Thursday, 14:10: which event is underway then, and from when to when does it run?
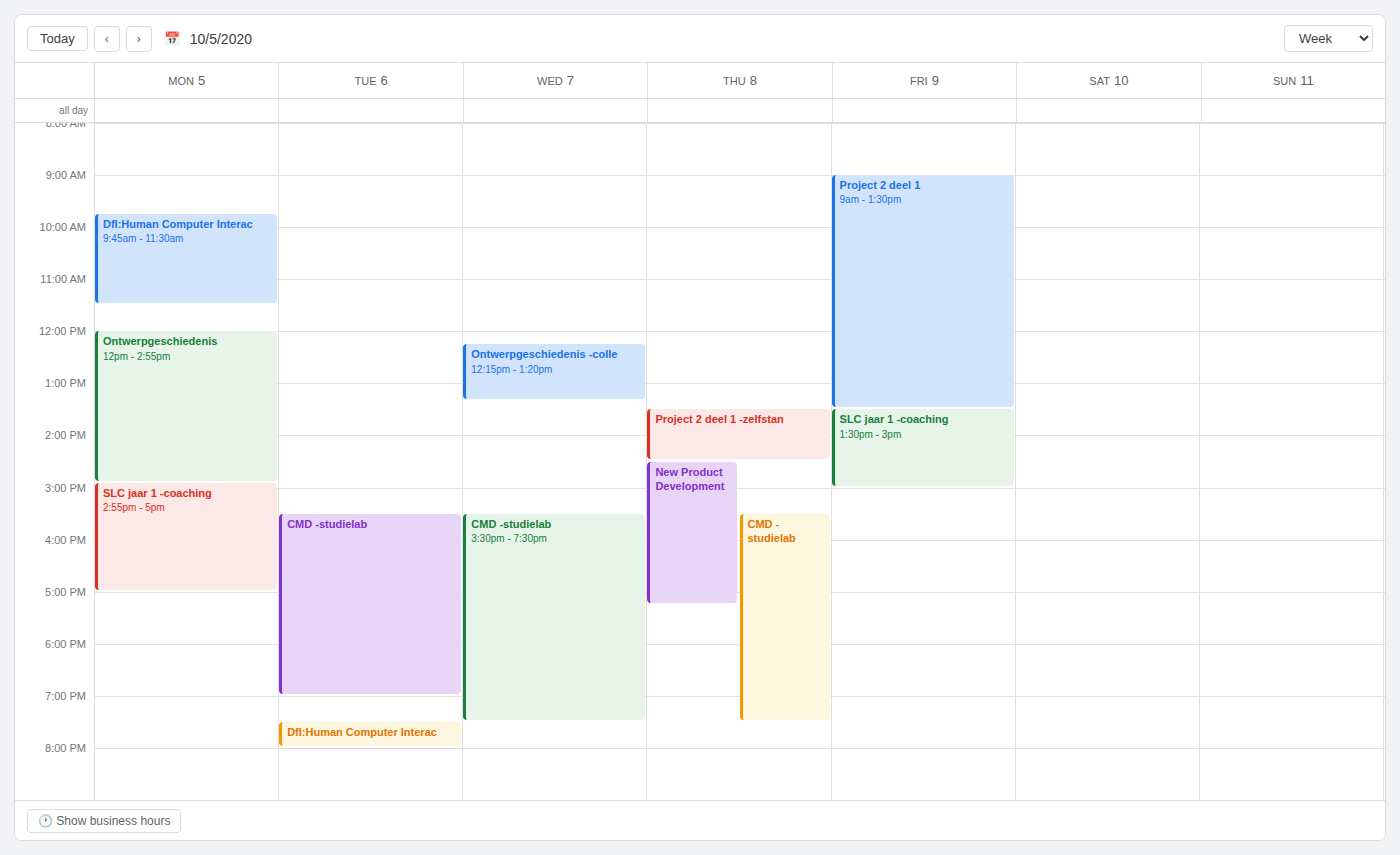
"Project 2 deel 1 -zelfstan", 13:30 to 14:30